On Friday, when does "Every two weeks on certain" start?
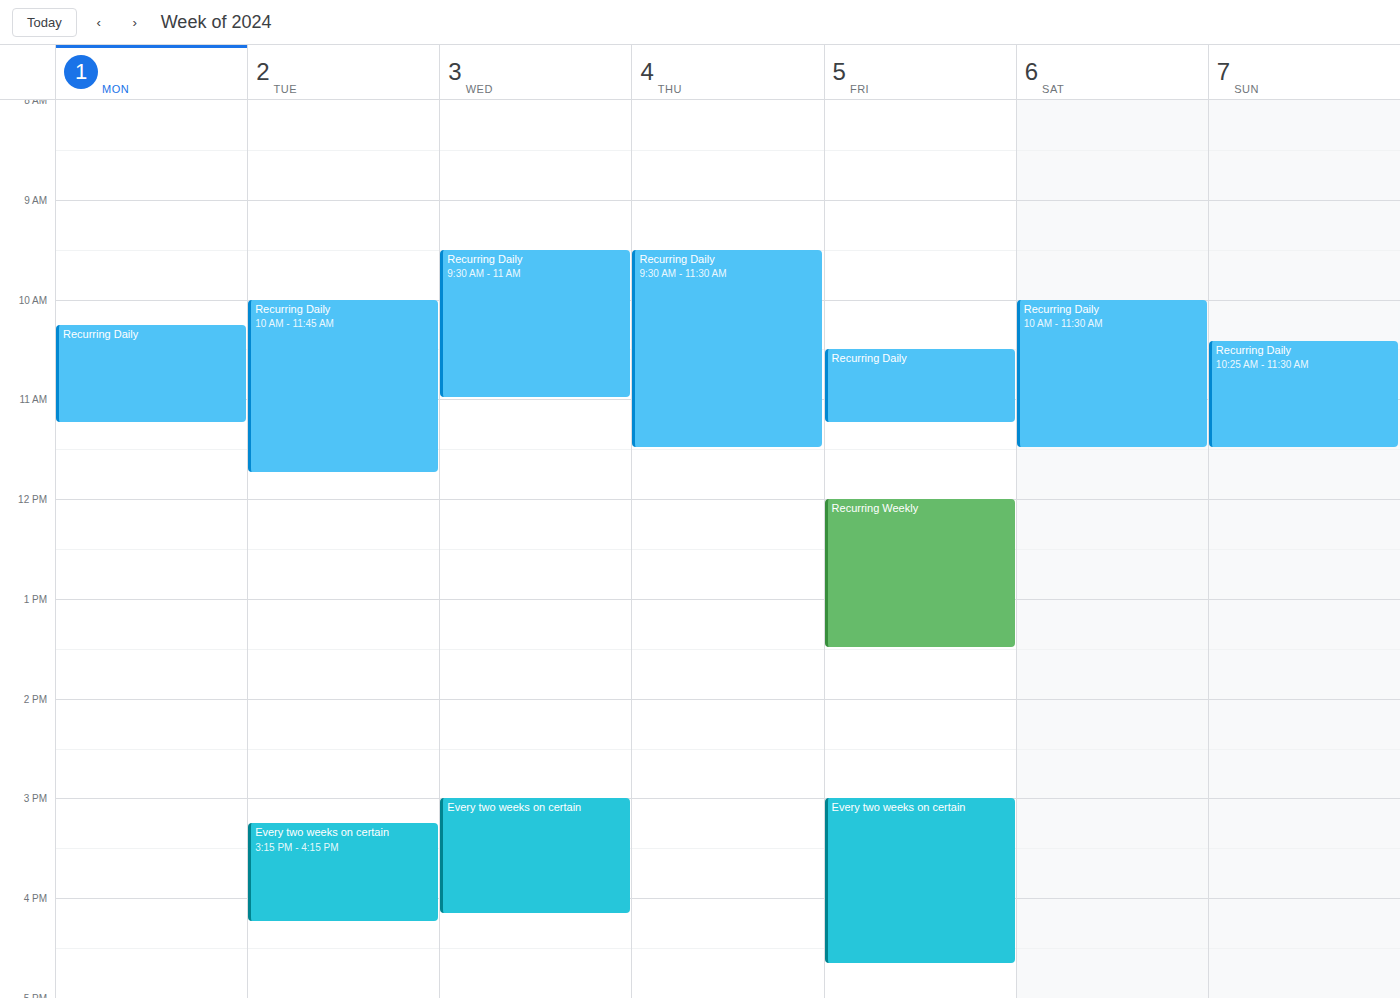
3:00 PM